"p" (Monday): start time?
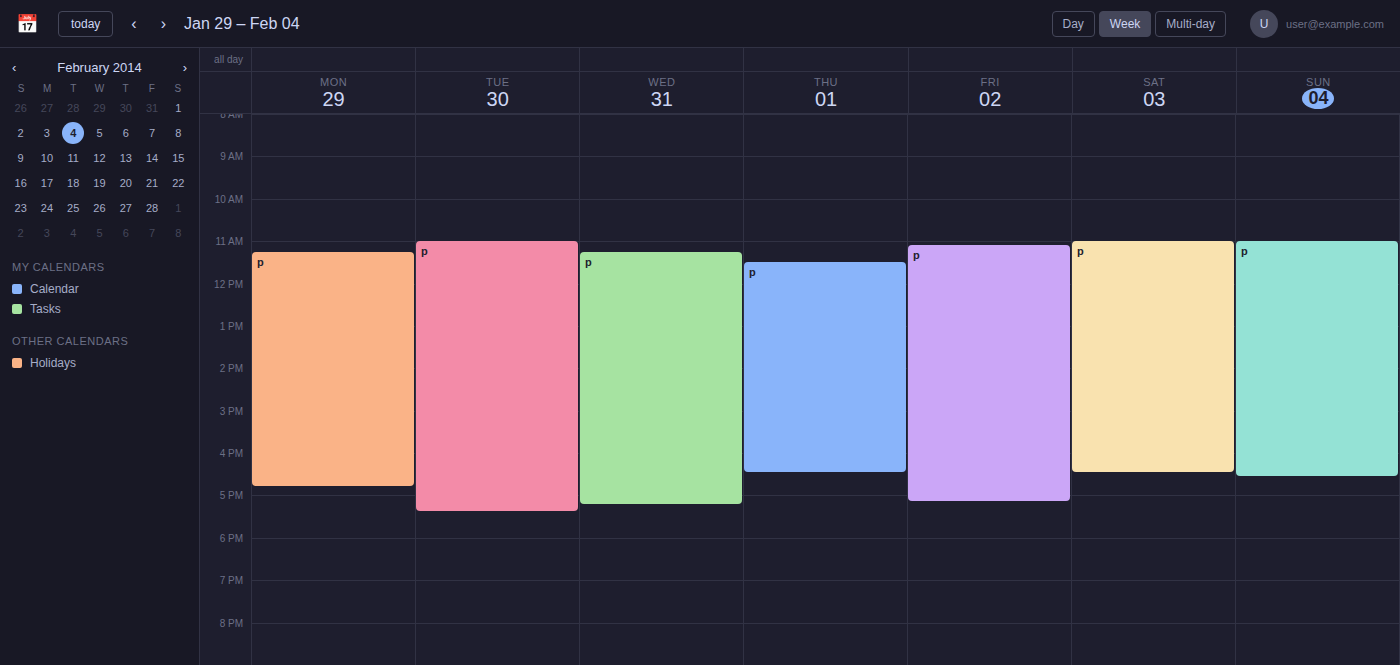
11:15 AM